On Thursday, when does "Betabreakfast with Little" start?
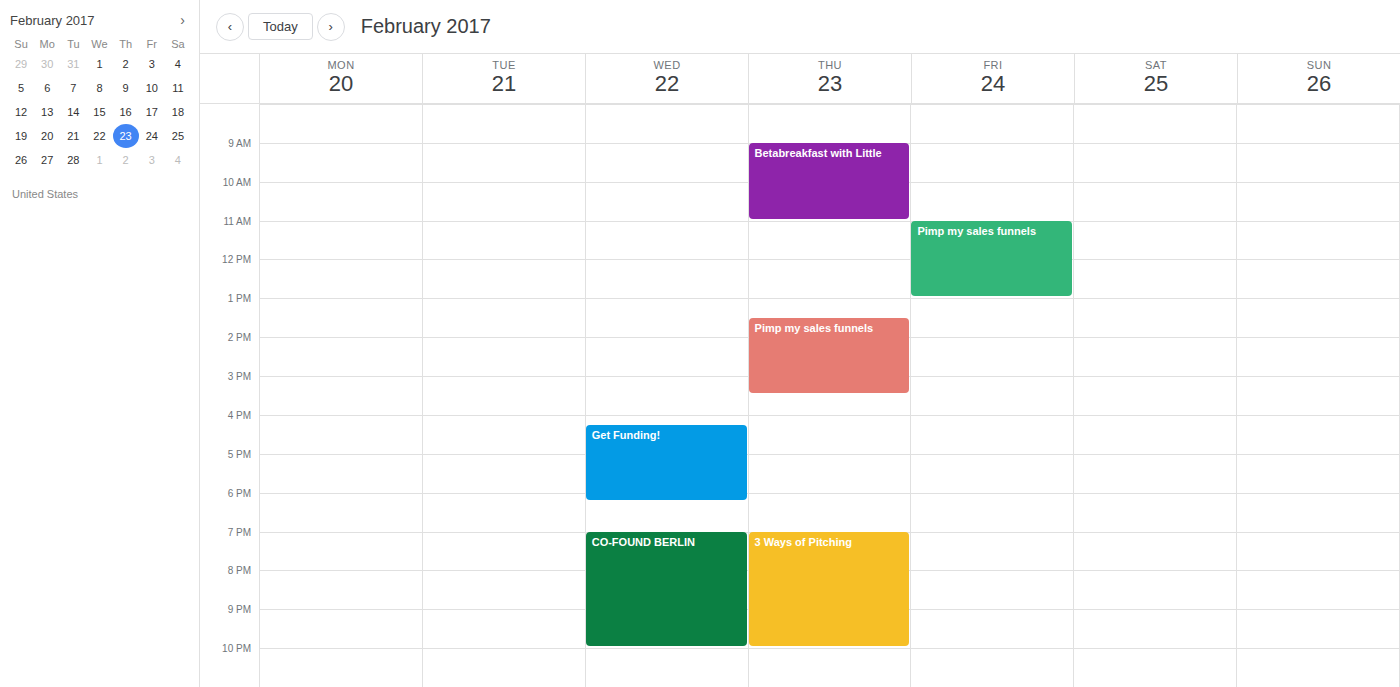
9:00 AM